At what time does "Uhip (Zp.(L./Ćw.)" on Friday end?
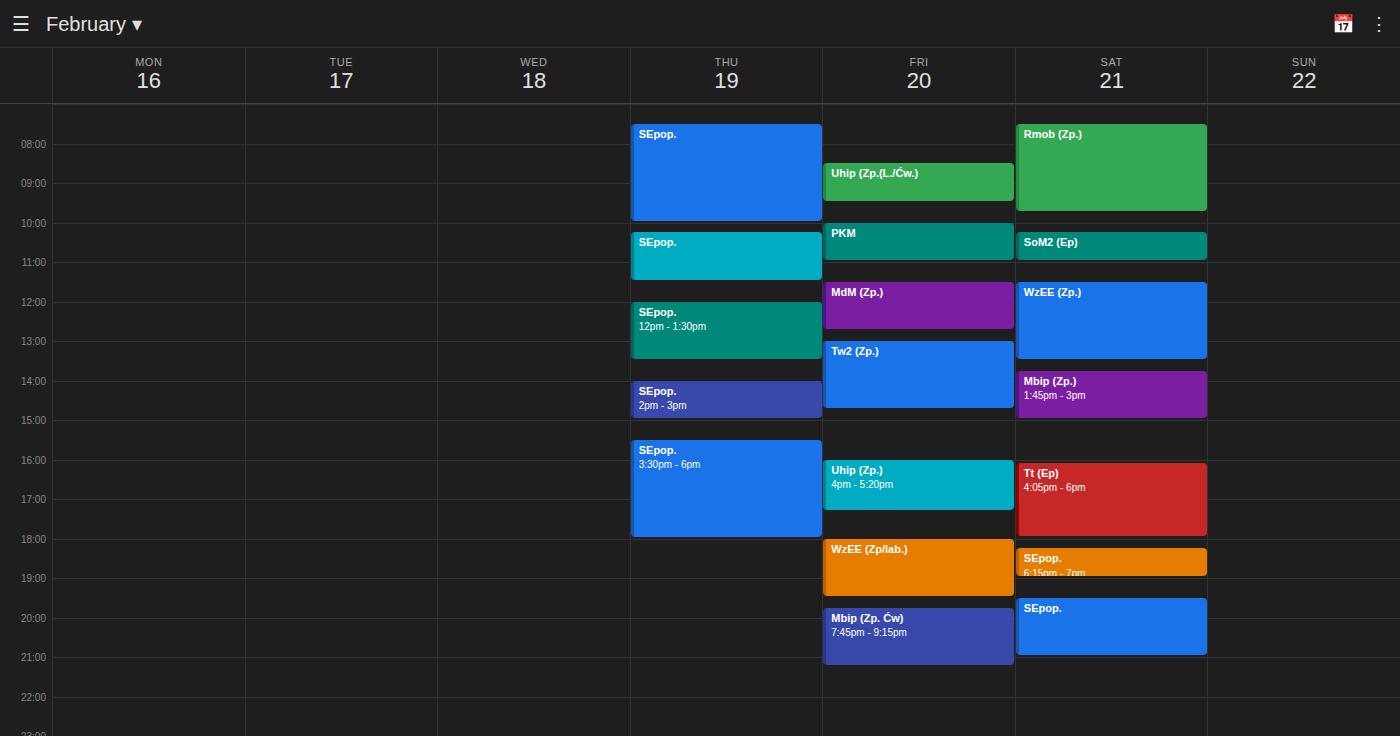
09:30